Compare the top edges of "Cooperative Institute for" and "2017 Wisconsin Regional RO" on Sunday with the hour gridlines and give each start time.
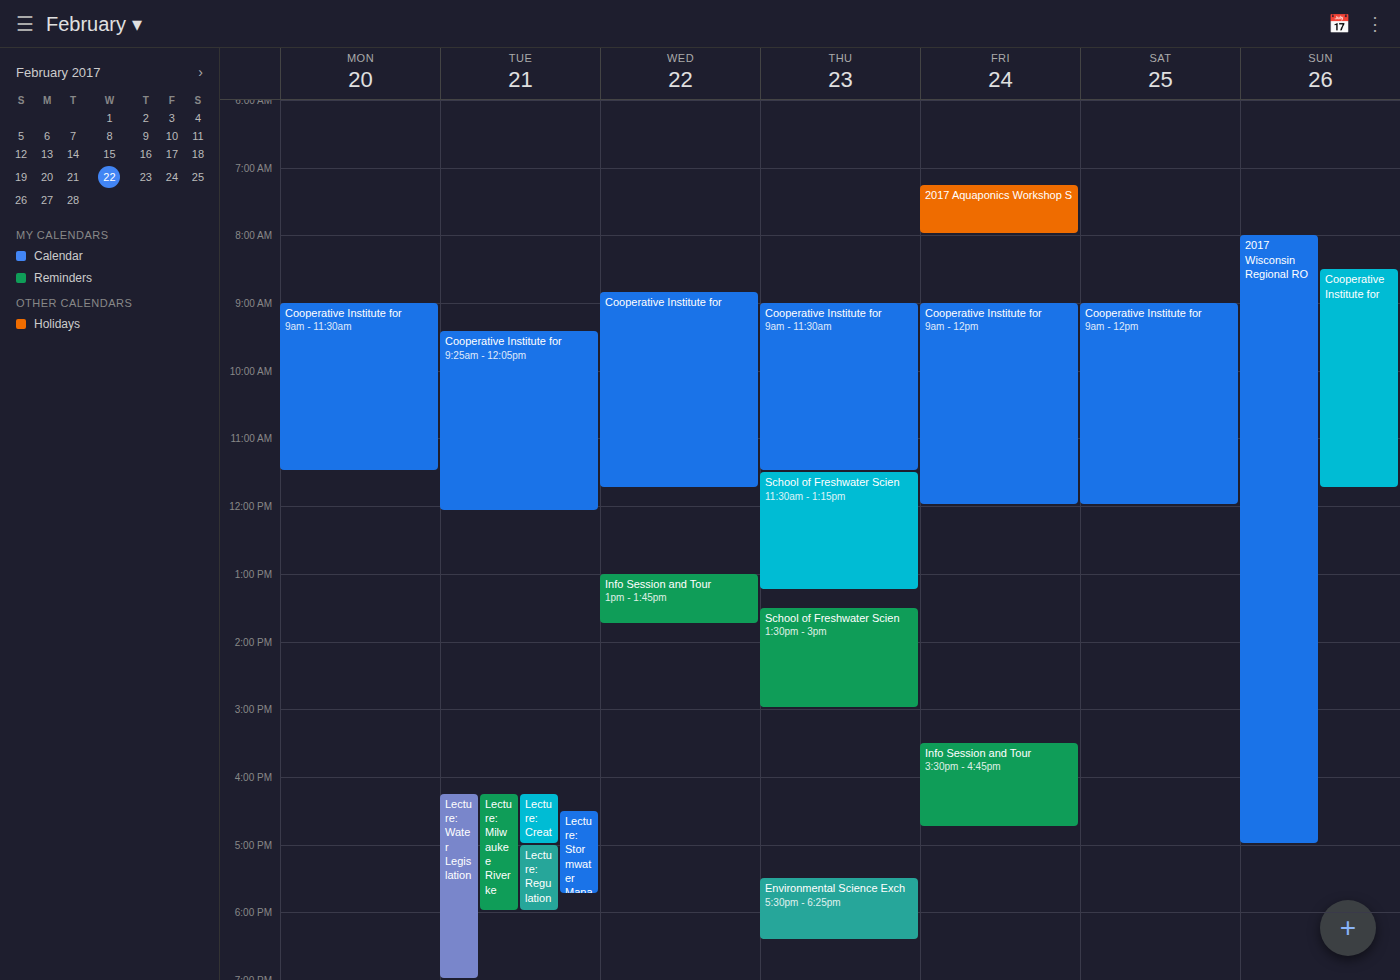
"Cooperative Institute for": 8:30 AM, halfway between the 8 AM and 9 AM lines. "2017 Wisconsin Regional RO": 8:00 AM, exactly on the 8 AM line.